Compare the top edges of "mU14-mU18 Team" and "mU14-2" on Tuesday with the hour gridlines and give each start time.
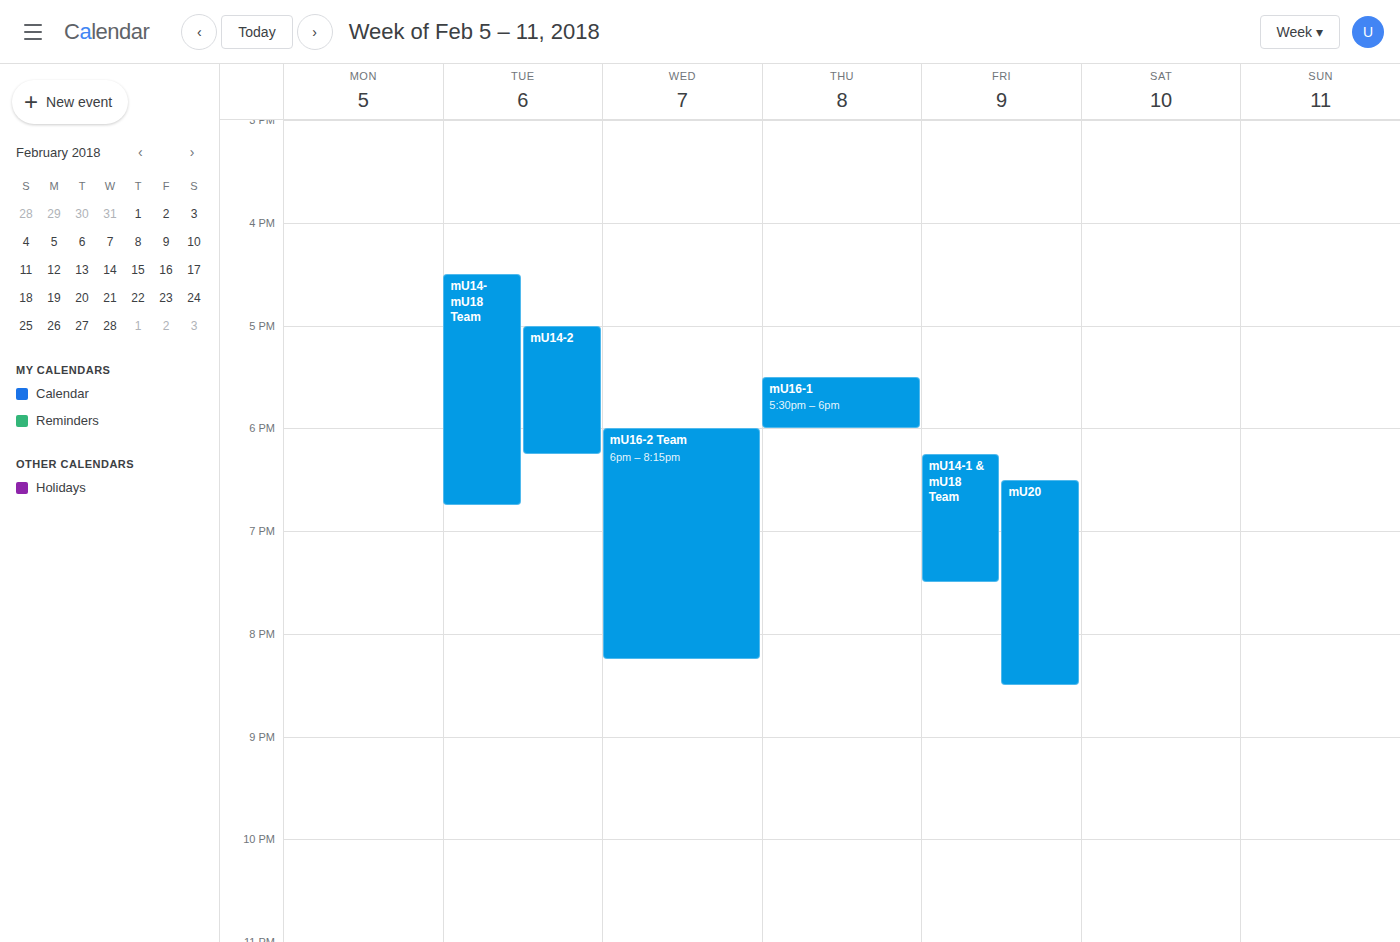
"mU14-mU18 Team": 4:30 PM, halfway between the 4 PM and 5 PM lines. "mU14-2": 5:00 PM, exactly on the 5 PM line.